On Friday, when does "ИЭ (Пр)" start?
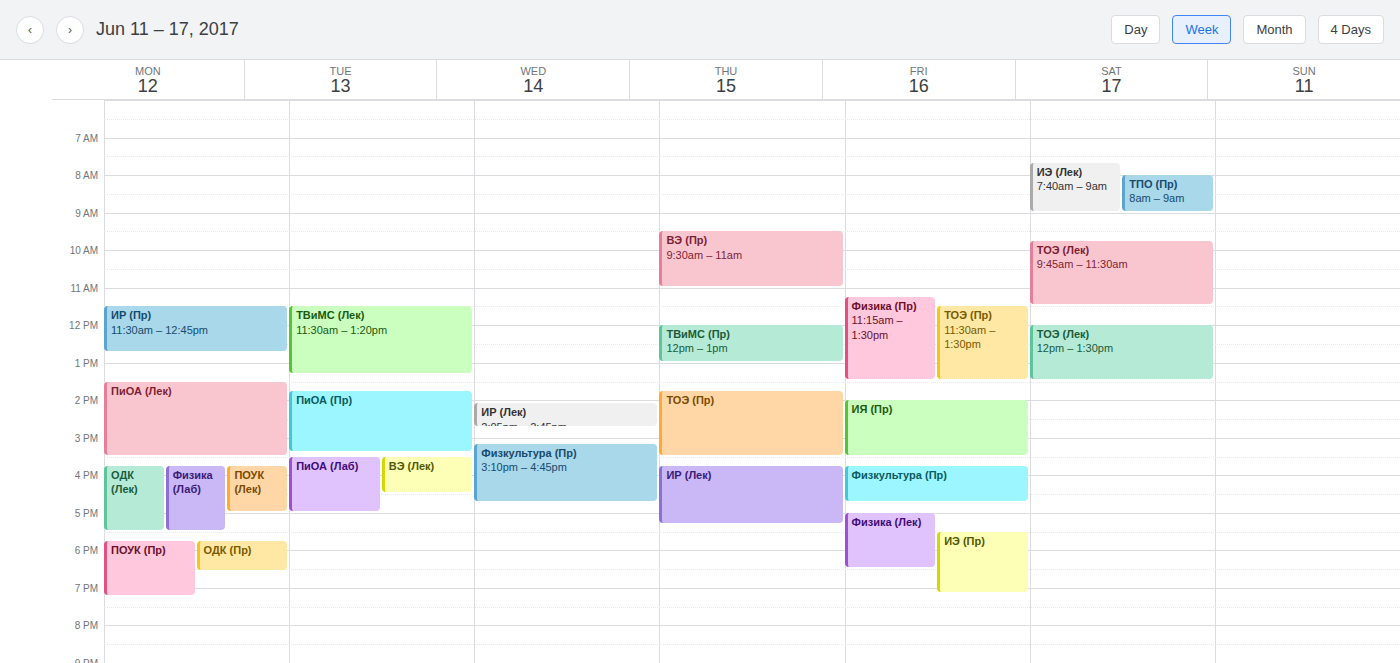
5:30 PM